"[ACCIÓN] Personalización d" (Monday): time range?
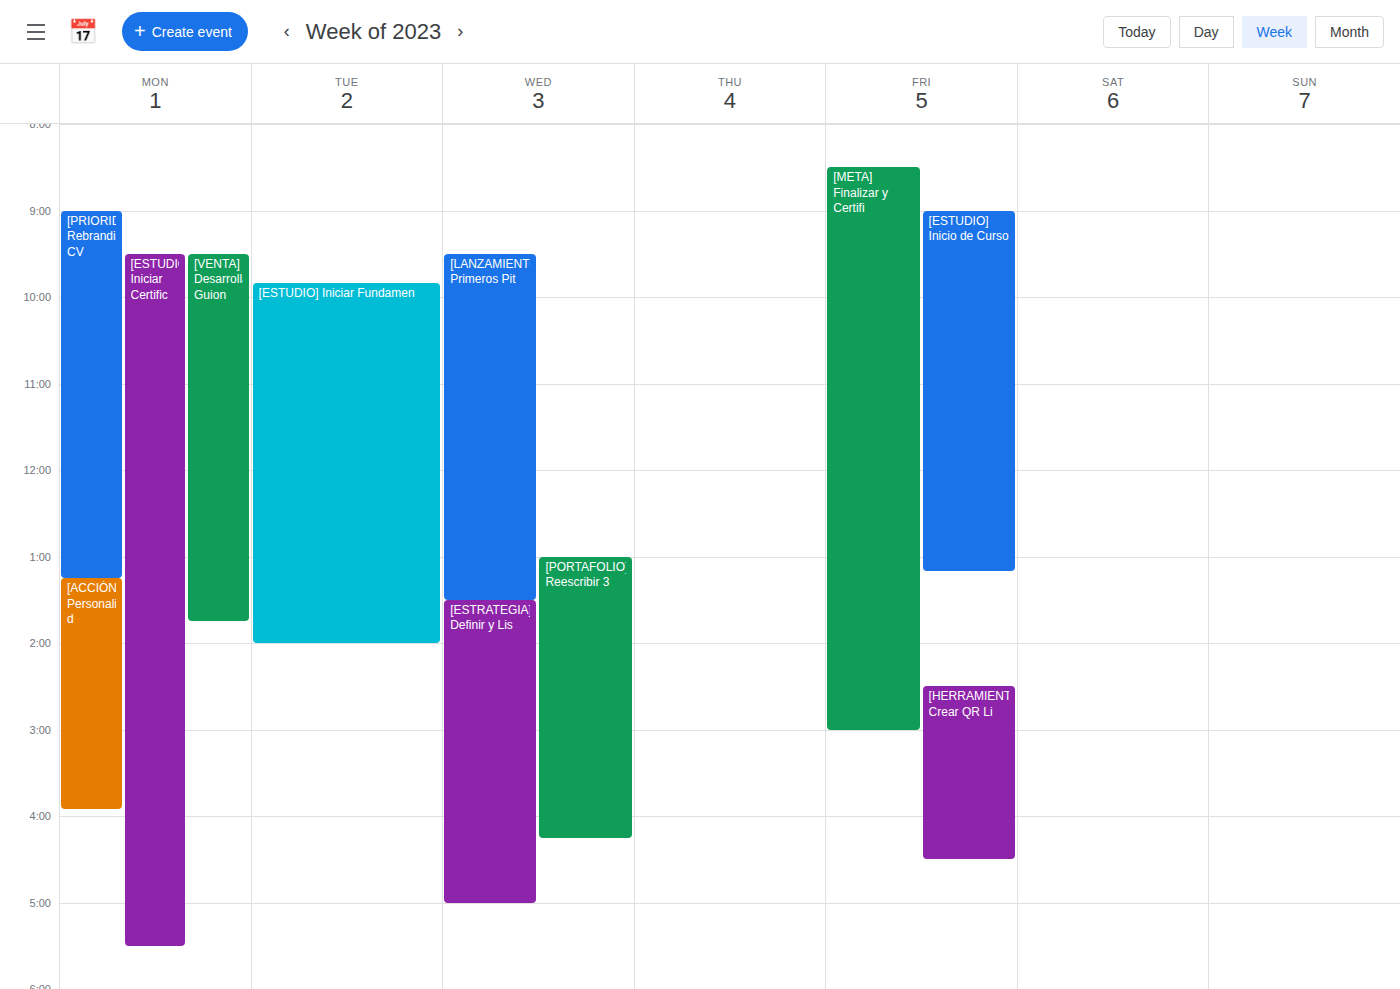
13:15 to 15:55